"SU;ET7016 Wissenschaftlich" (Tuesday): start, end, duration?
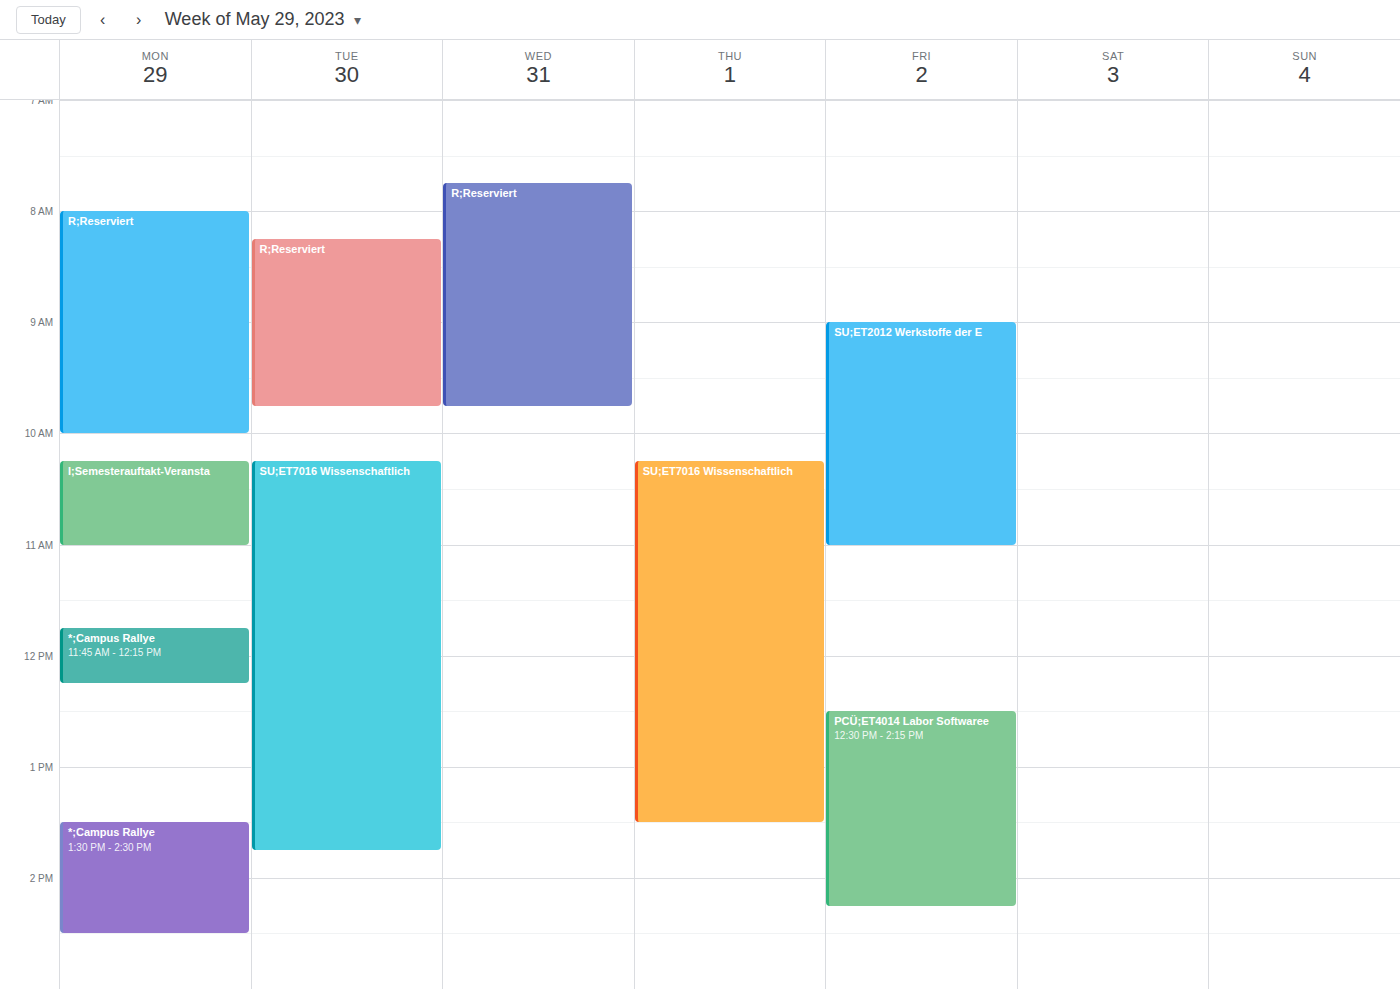
10:15 AM to 1:45 PM, 3 hours 30 minutes